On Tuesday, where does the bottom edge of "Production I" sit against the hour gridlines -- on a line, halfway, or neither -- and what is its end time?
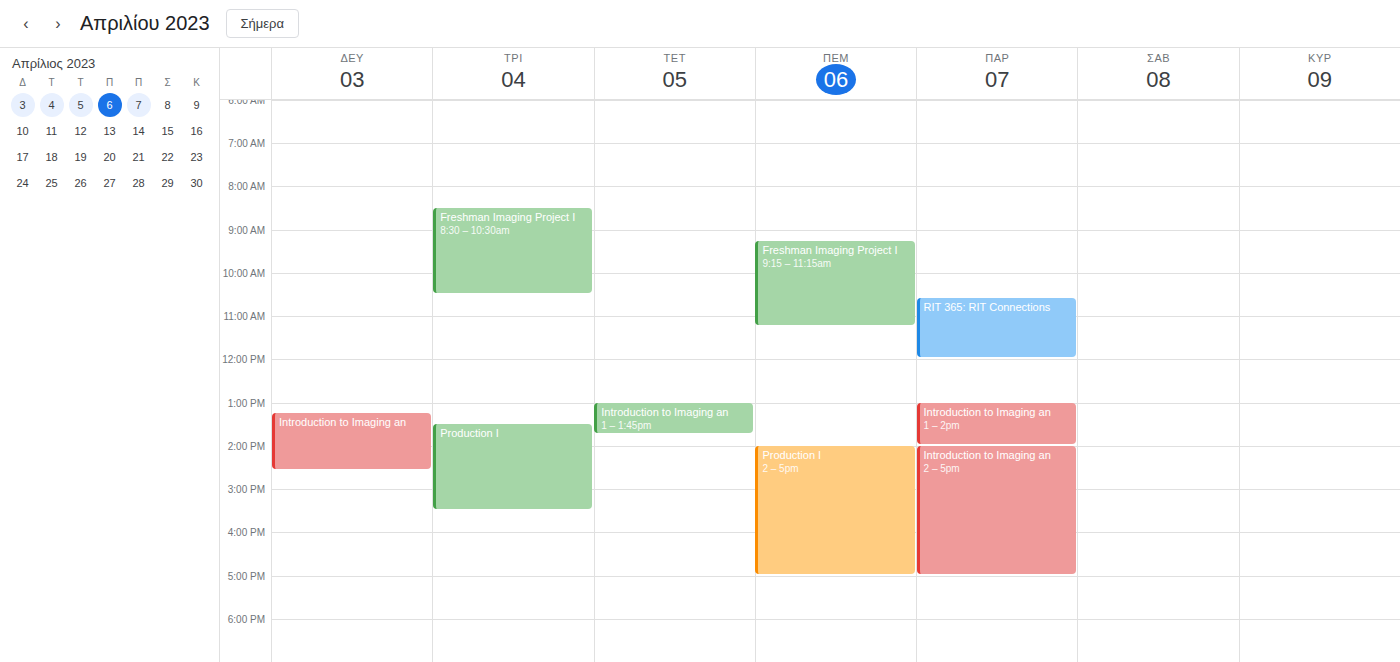
3:30 PM -- halfway between the 3 PM and 4 PM lines.